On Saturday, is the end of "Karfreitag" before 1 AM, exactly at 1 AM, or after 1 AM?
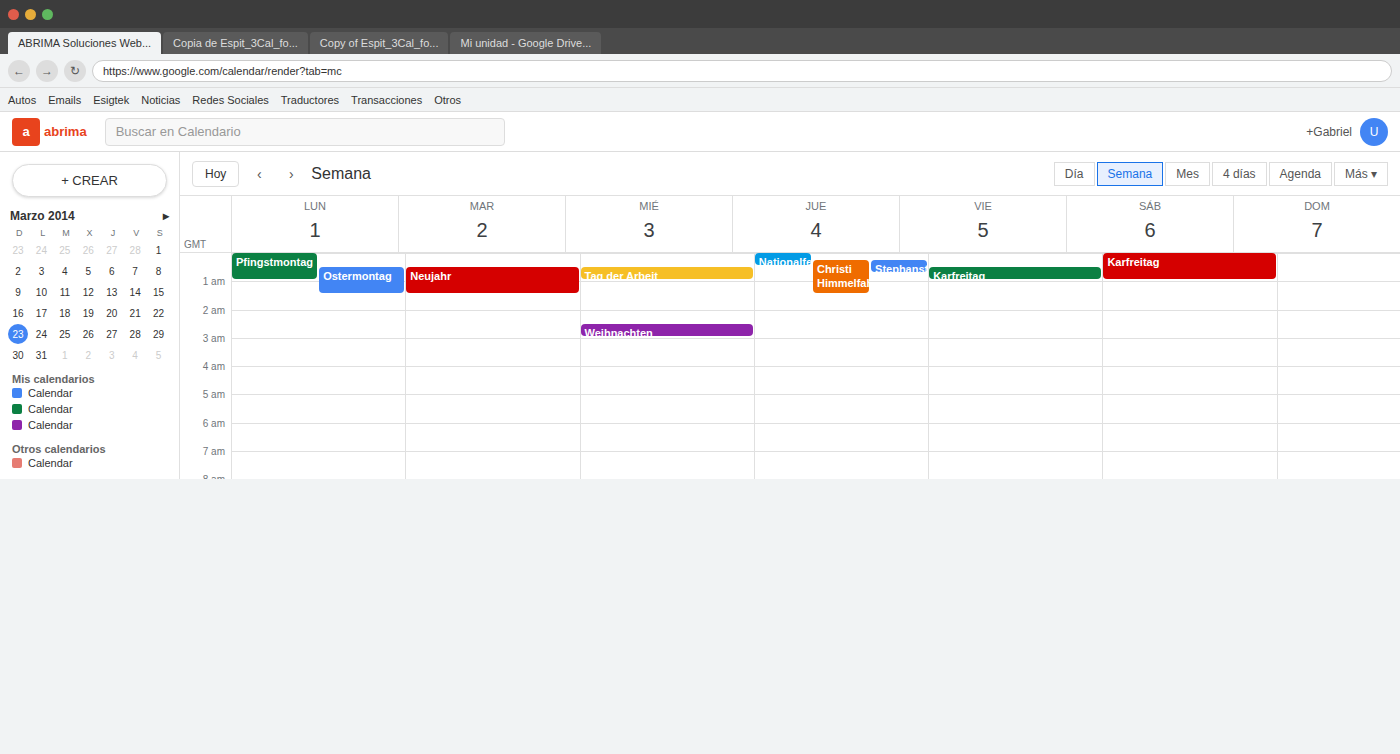
1:00 AM -- exactly at 1 AM, on the 1 AM line.